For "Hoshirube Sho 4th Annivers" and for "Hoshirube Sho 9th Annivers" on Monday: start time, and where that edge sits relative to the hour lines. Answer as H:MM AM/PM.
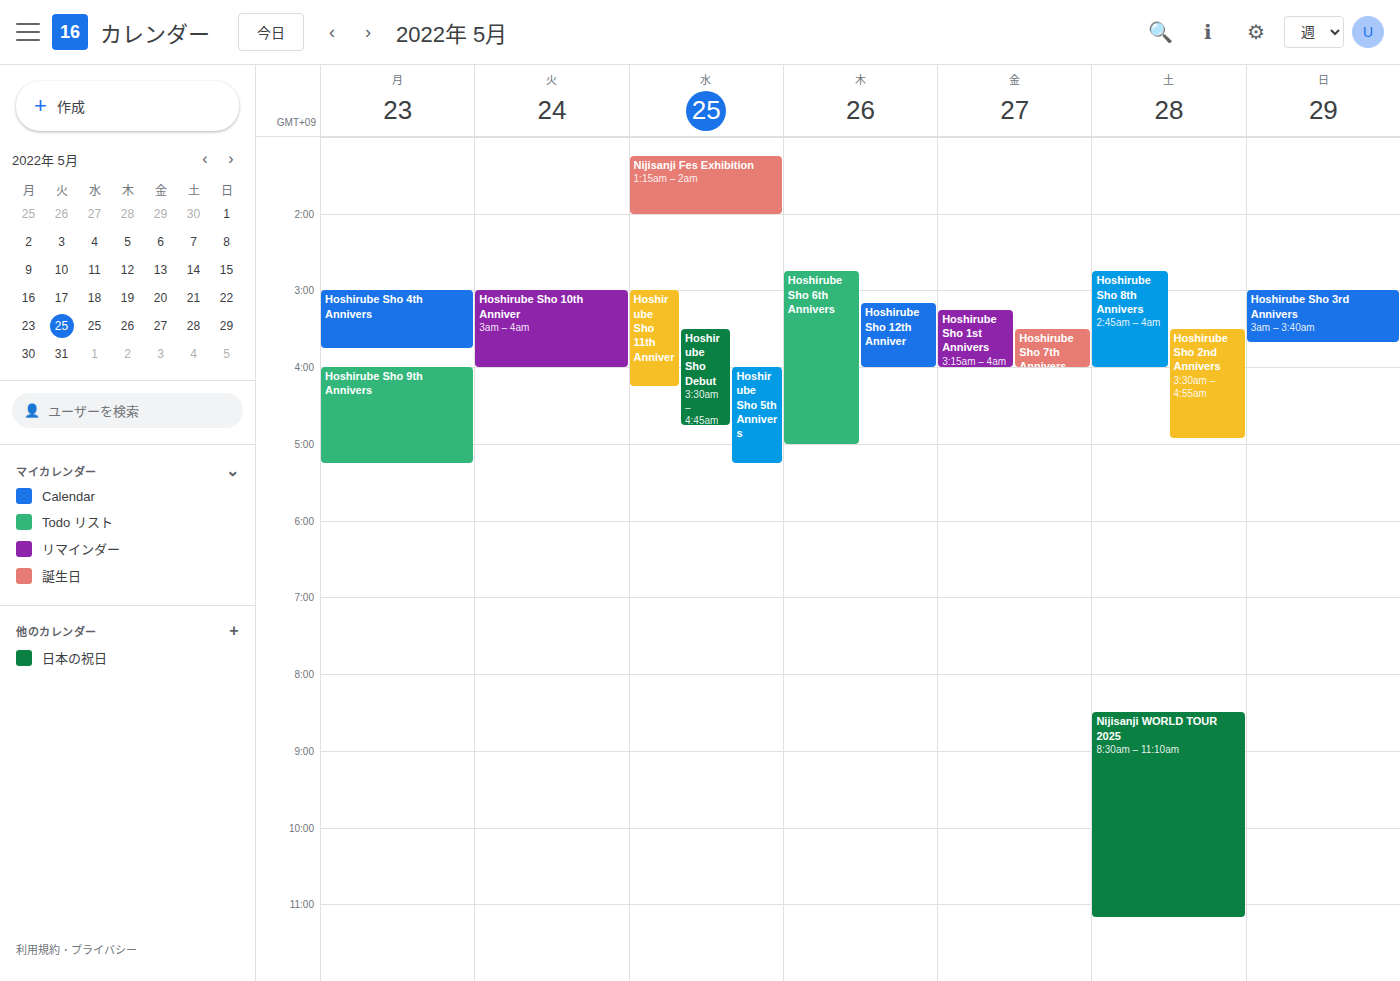
"Hoshirube Sho 4th Annivers": 3:00 AM, exactly on the 3 AM line. "Hoshirube Sho 9th Annivers": 4:00 AM, exactly on the 4 AM line.